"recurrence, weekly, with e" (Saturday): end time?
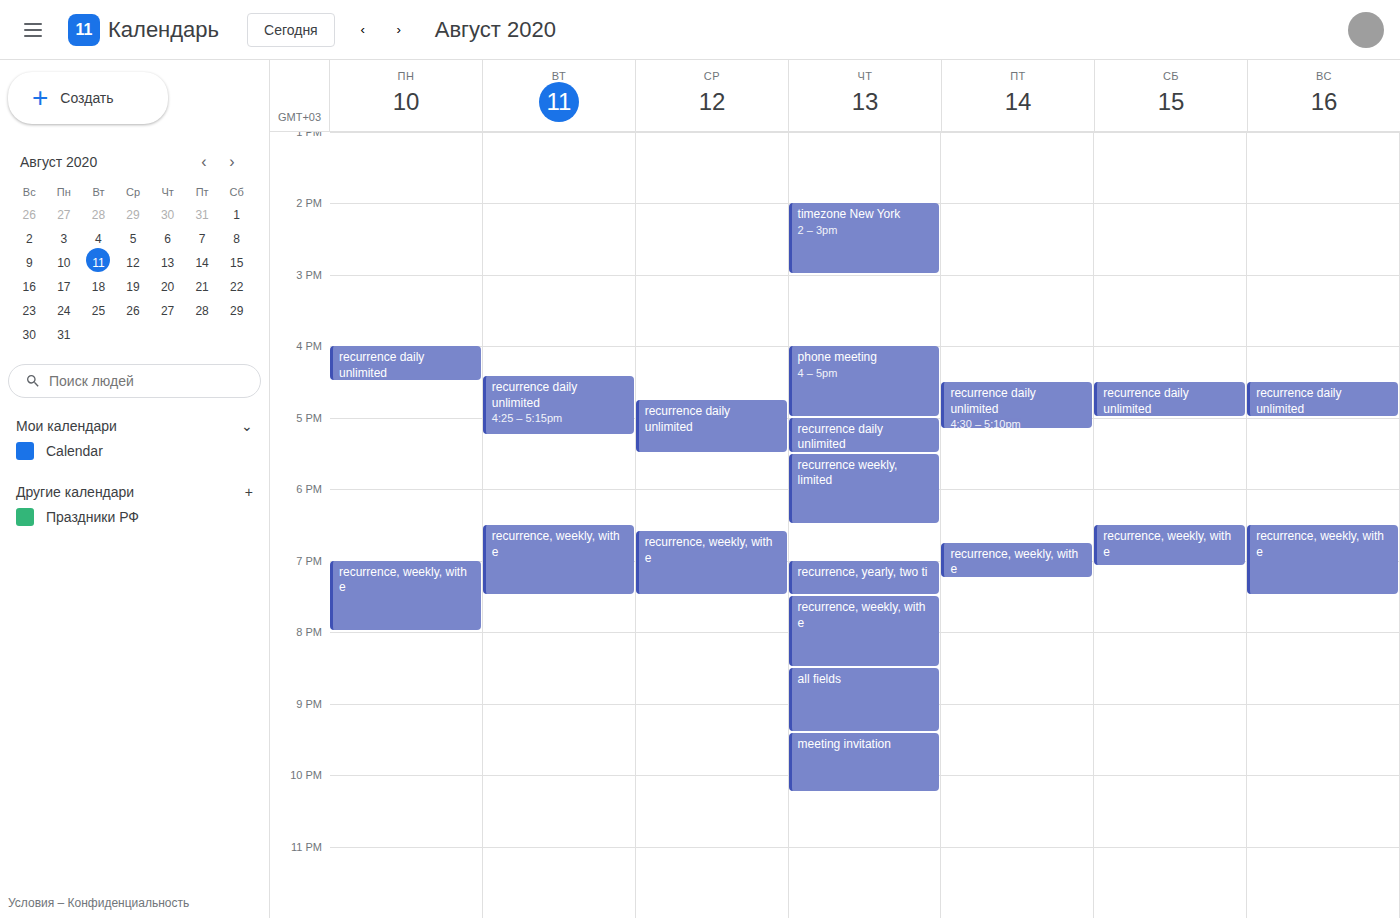
7:05 PM